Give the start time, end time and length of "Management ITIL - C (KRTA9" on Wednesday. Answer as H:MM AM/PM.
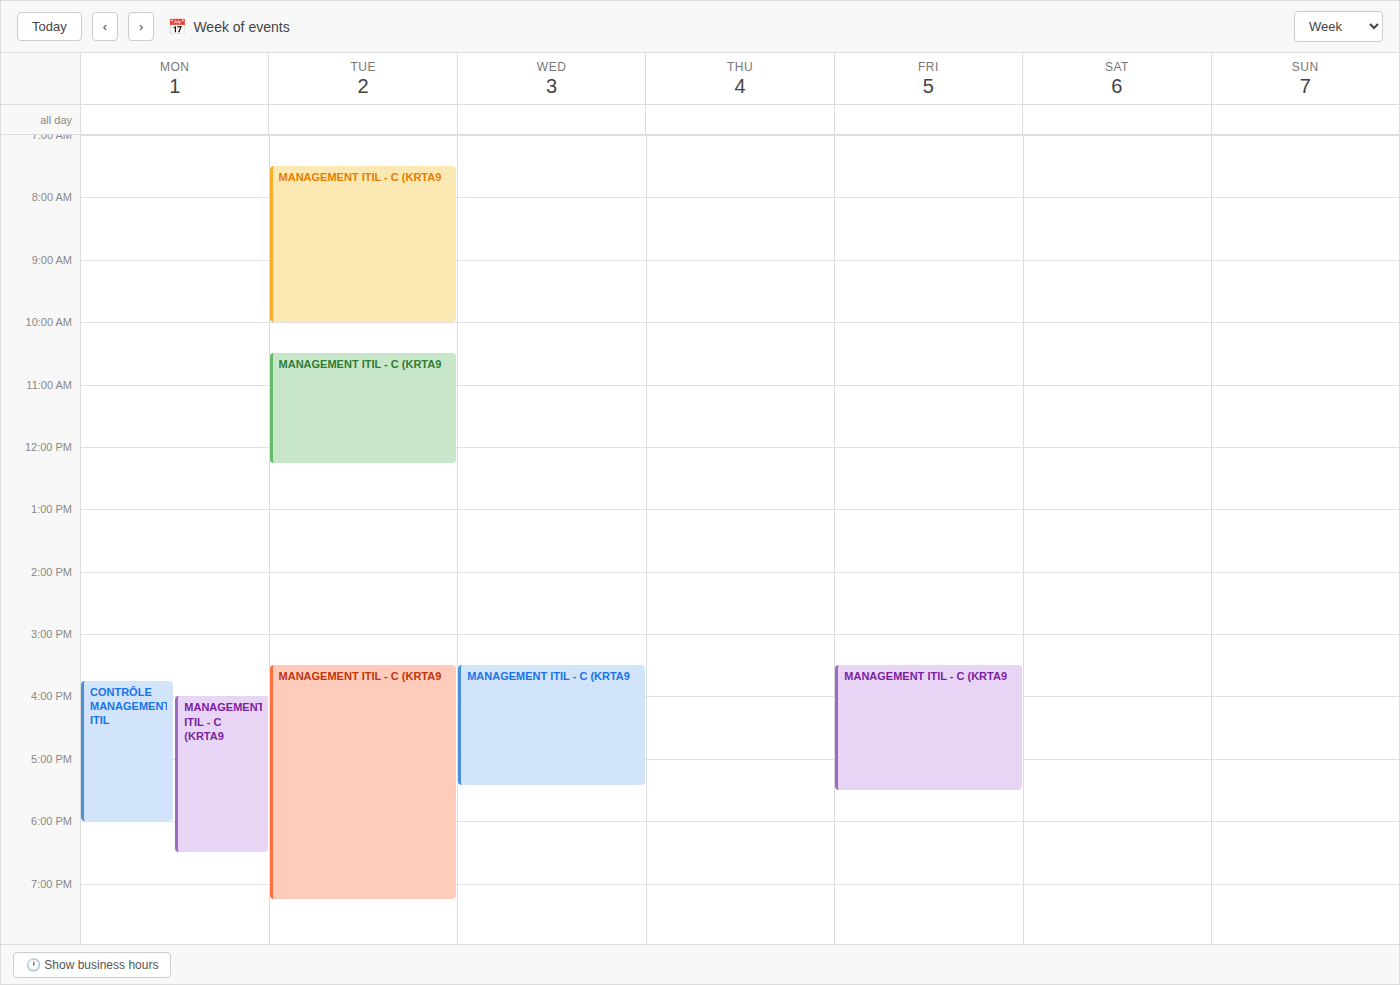
3:30 PM to 5:25 PM, 1 hour 55 minutes